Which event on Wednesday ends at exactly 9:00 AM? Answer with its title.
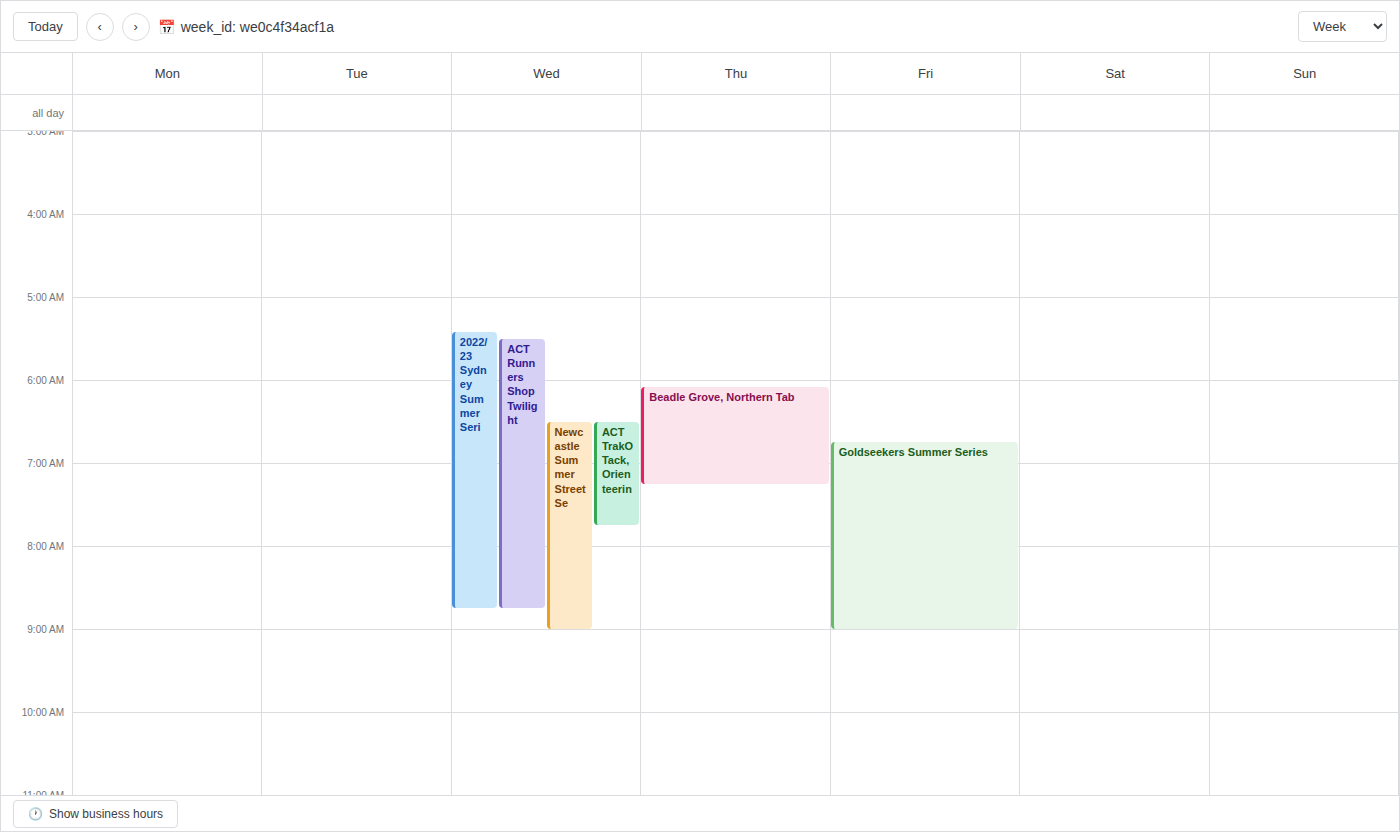
"Newcastle Summer Street Se"